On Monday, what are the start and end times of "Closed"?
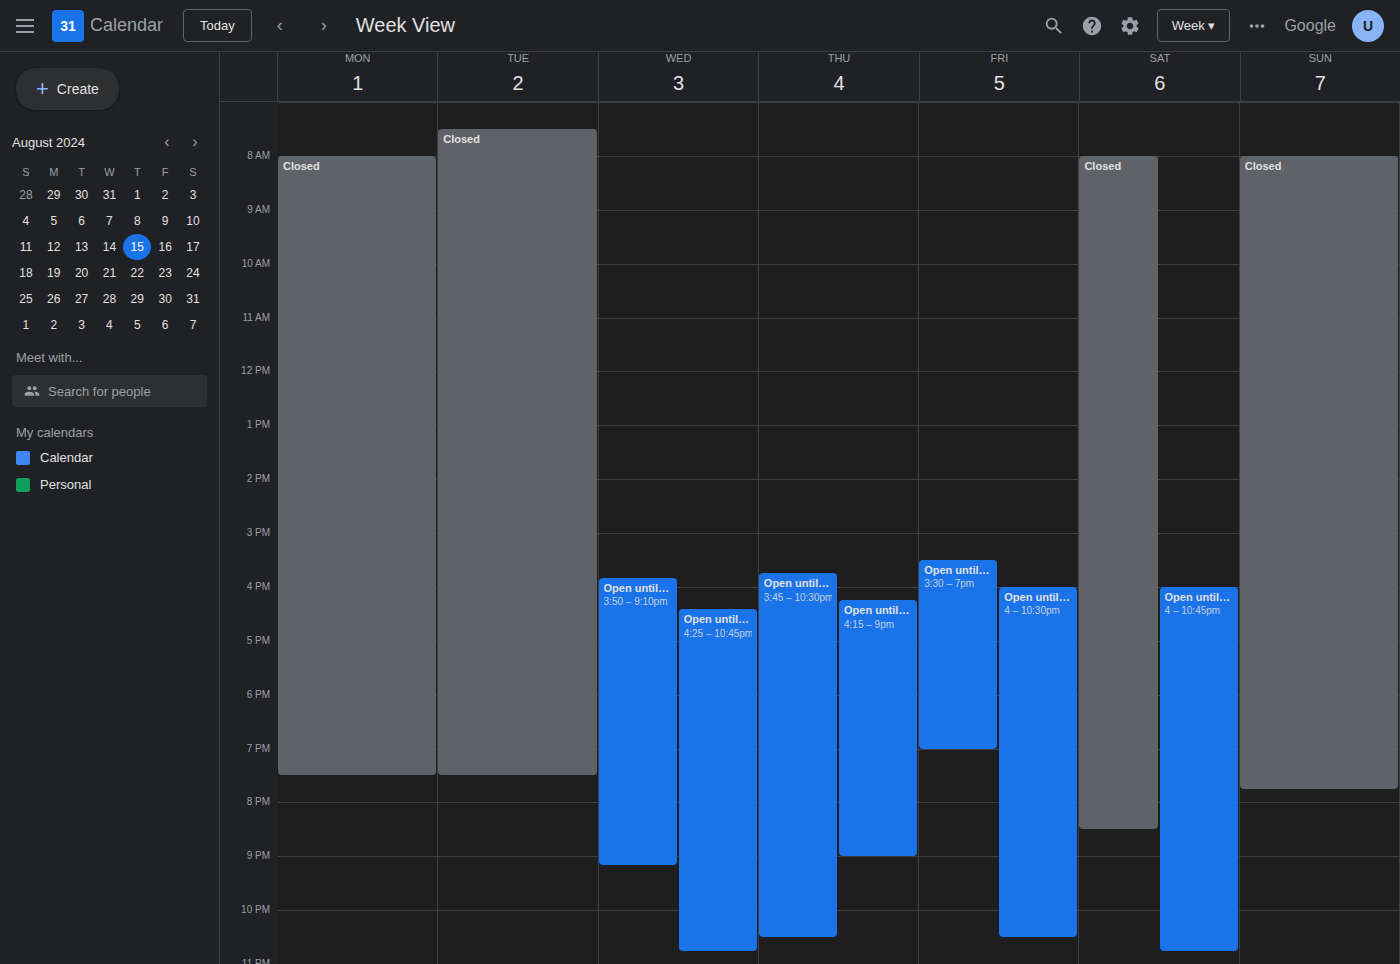
8:00 AM to 7:30 PM